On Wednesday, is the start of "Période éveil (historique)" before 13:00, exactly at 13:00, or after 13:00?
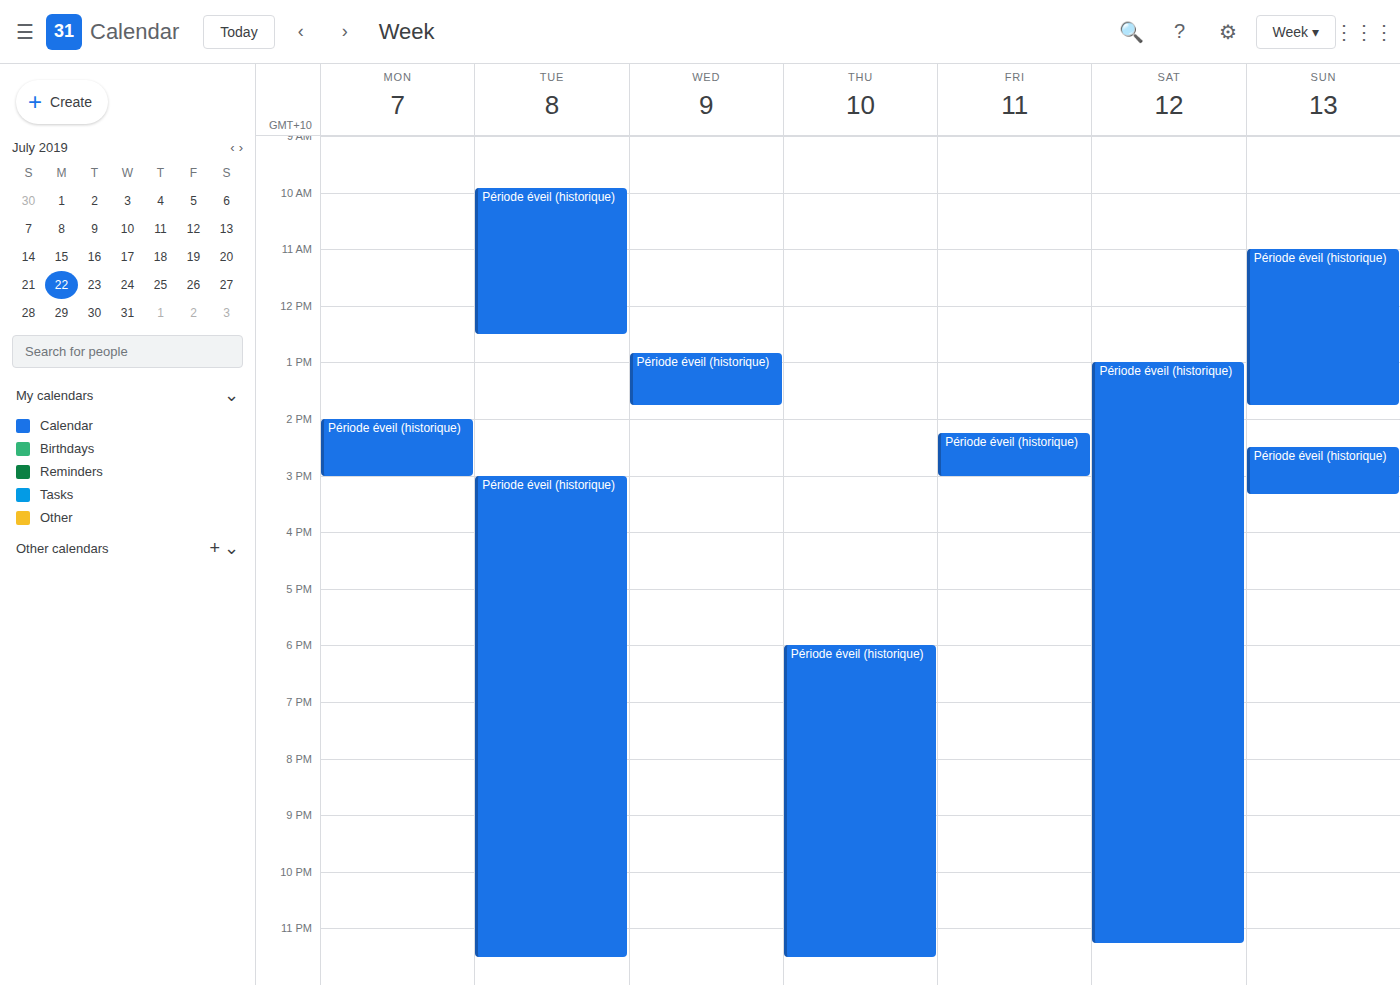
12:50 -- before 13:00, 10 minutes above the 13:00 line.